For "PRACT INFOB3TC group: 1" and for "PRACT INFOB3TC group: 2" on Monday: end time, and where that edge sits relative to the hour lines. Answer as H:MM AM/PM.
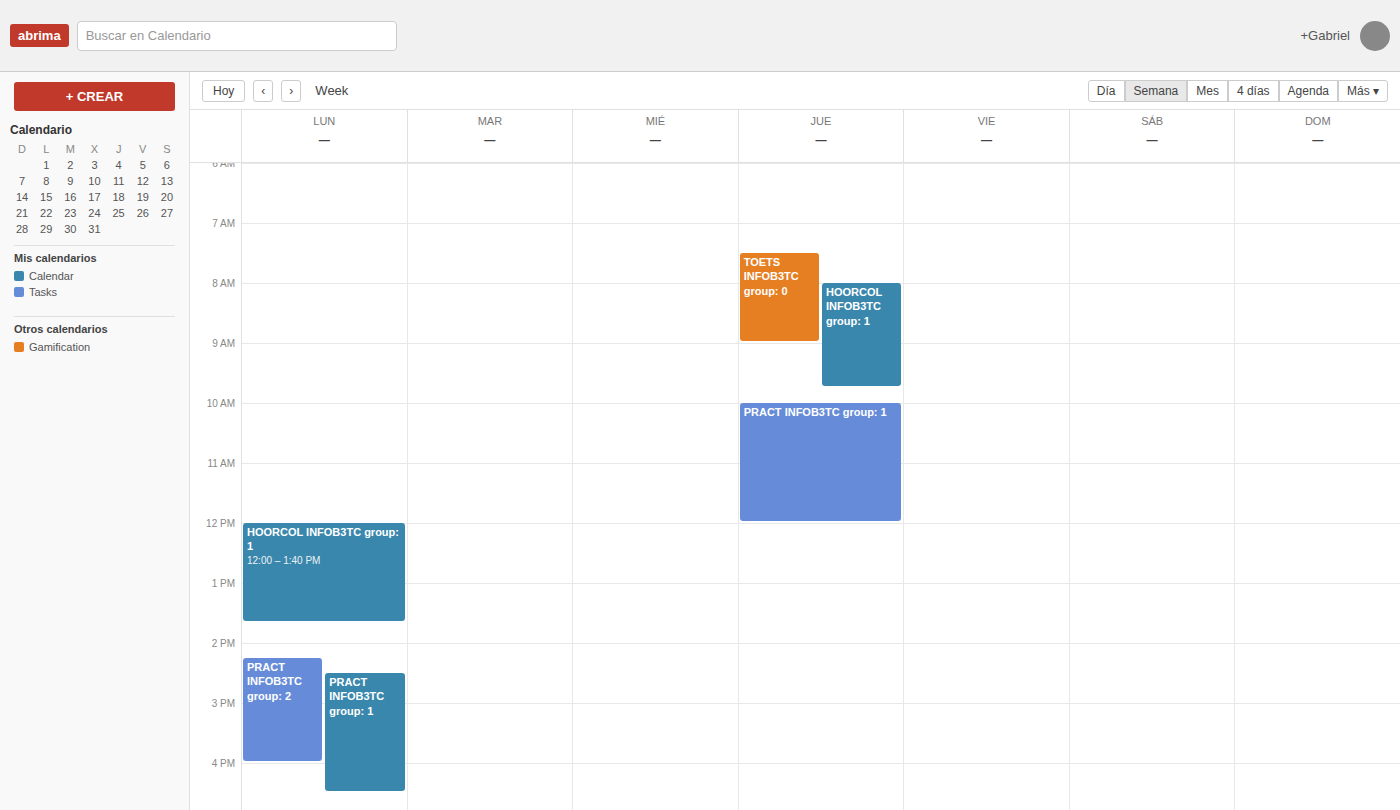
"PRACT INFOB3TC group: 1": 4:30 PM, halfway between the 4 PM and 5 PM lines. "PRACT INFOB3TC group: 2": 4:00 PM, exactly on the 4 PM line.